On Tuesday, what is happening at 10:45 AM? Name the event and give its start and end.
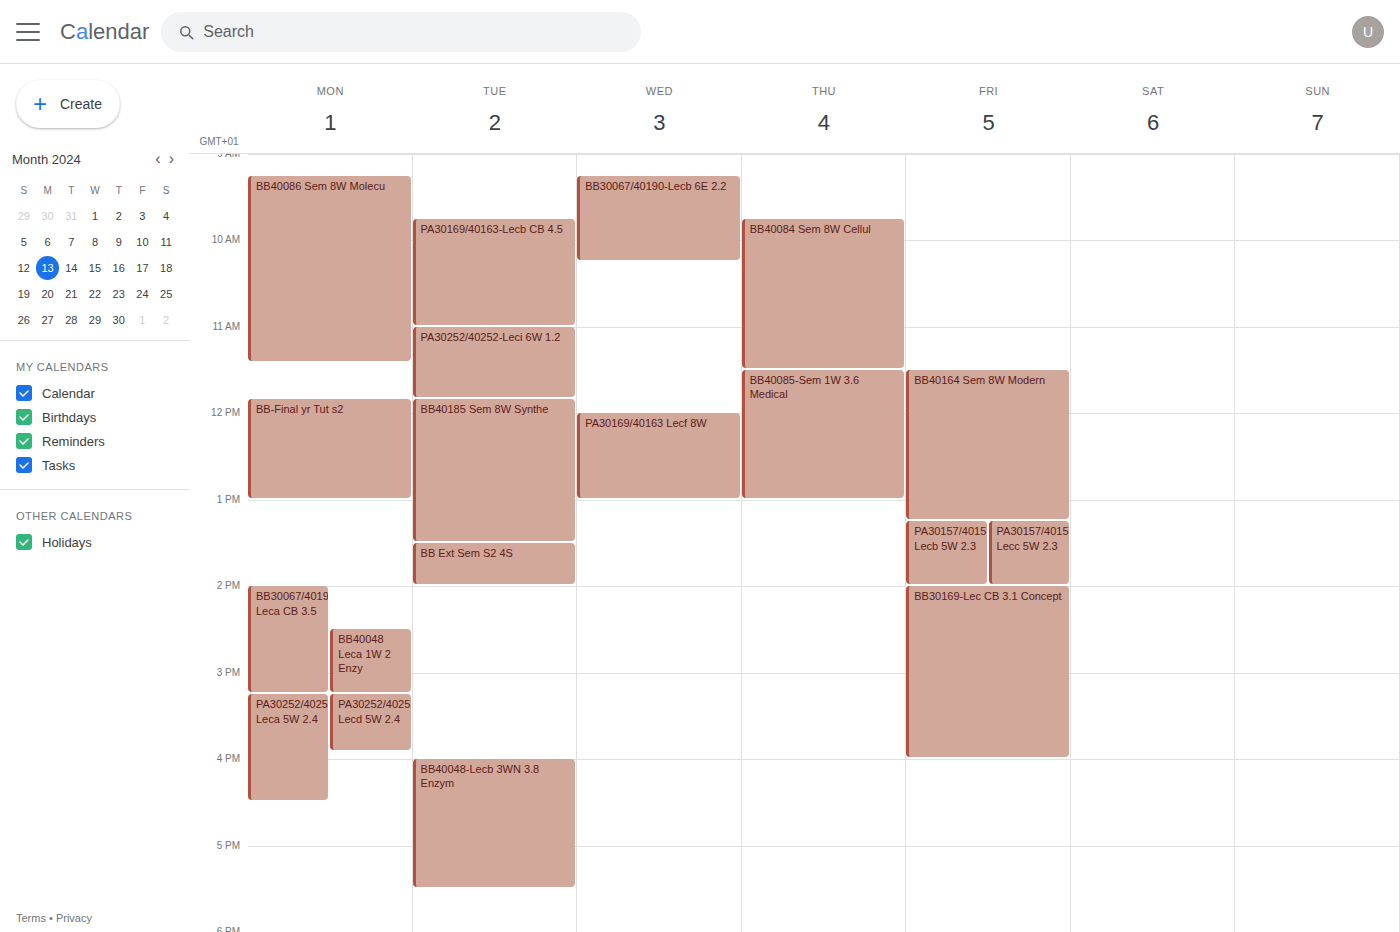
"PA30169/40163-Lecb CB 4.5", 9:45 AM to 11:00 AM